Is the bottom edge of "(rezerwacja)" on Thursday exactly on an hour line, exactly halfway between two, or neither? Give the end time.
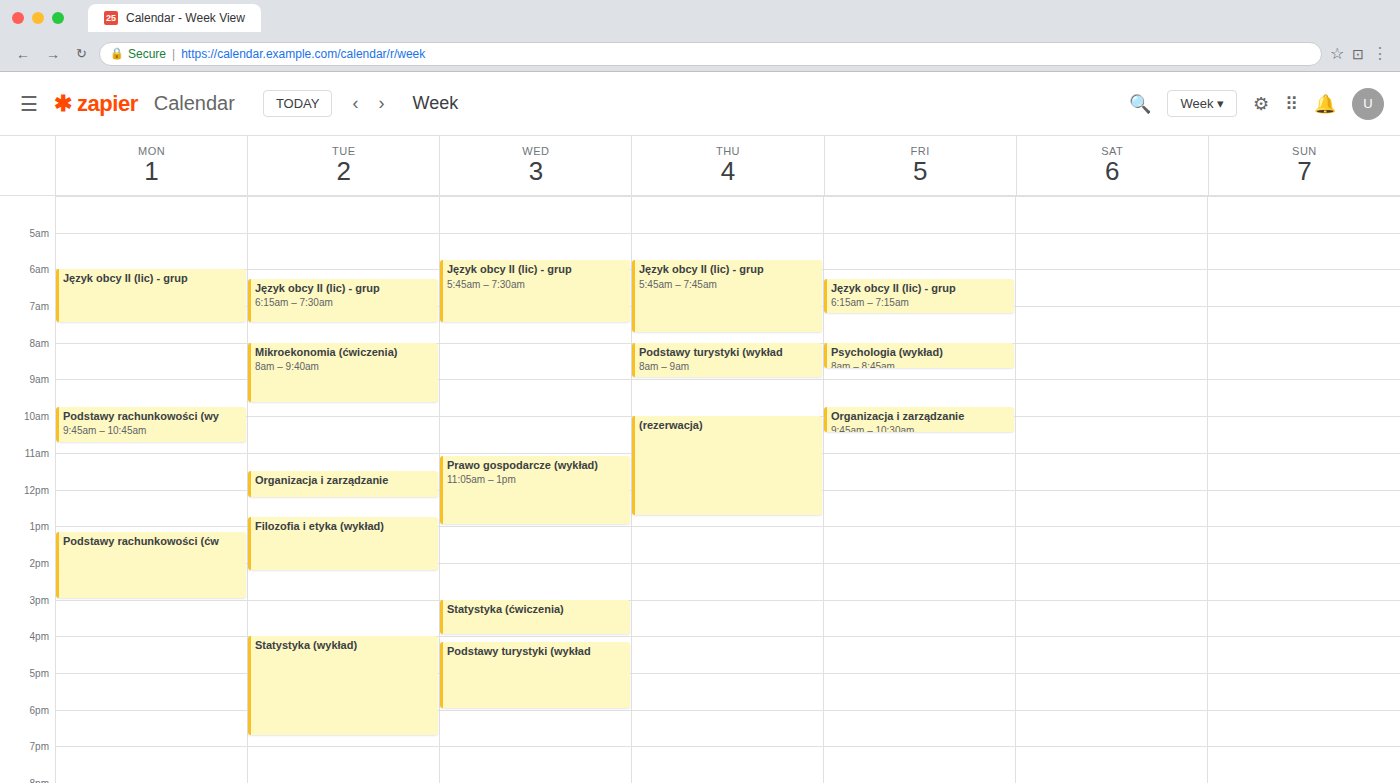
12:45 PM -- neither: three quarters of the way from the 12 PM line to the 1 PM line.